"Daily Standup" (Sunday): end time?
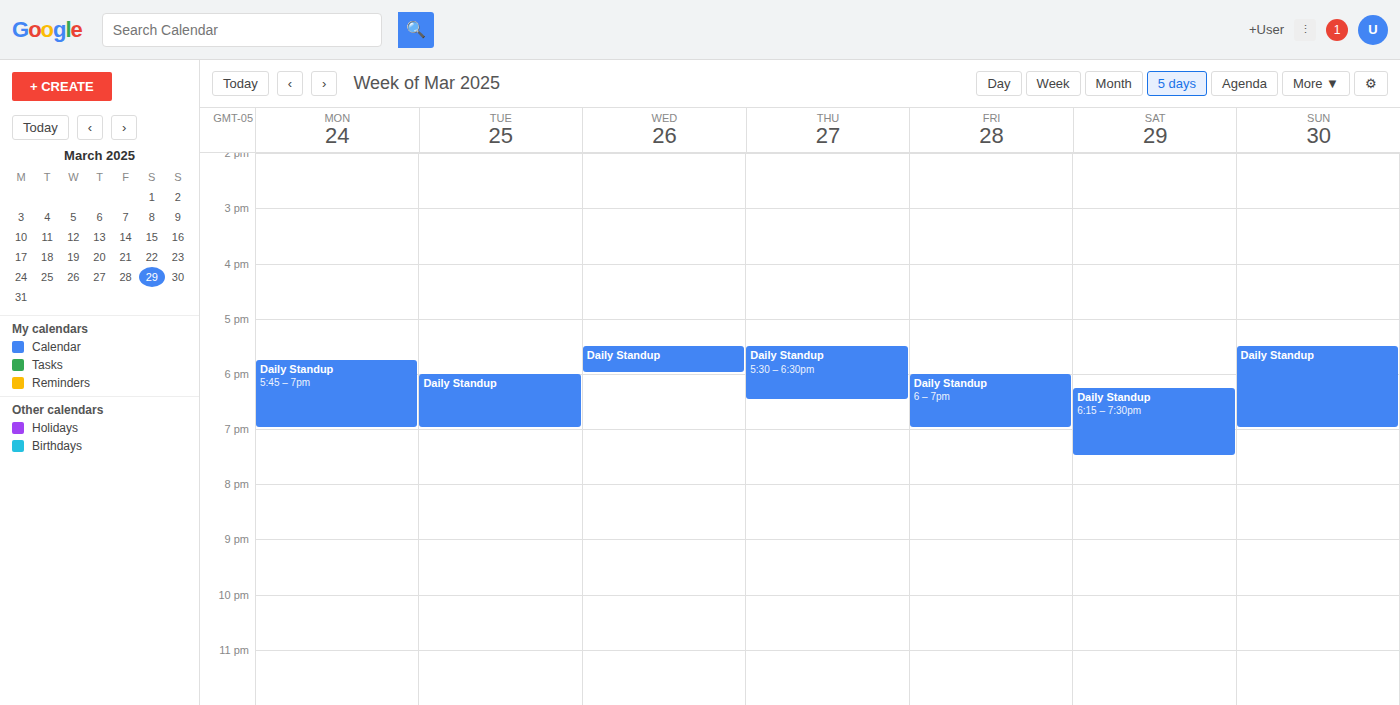
7:00 PM